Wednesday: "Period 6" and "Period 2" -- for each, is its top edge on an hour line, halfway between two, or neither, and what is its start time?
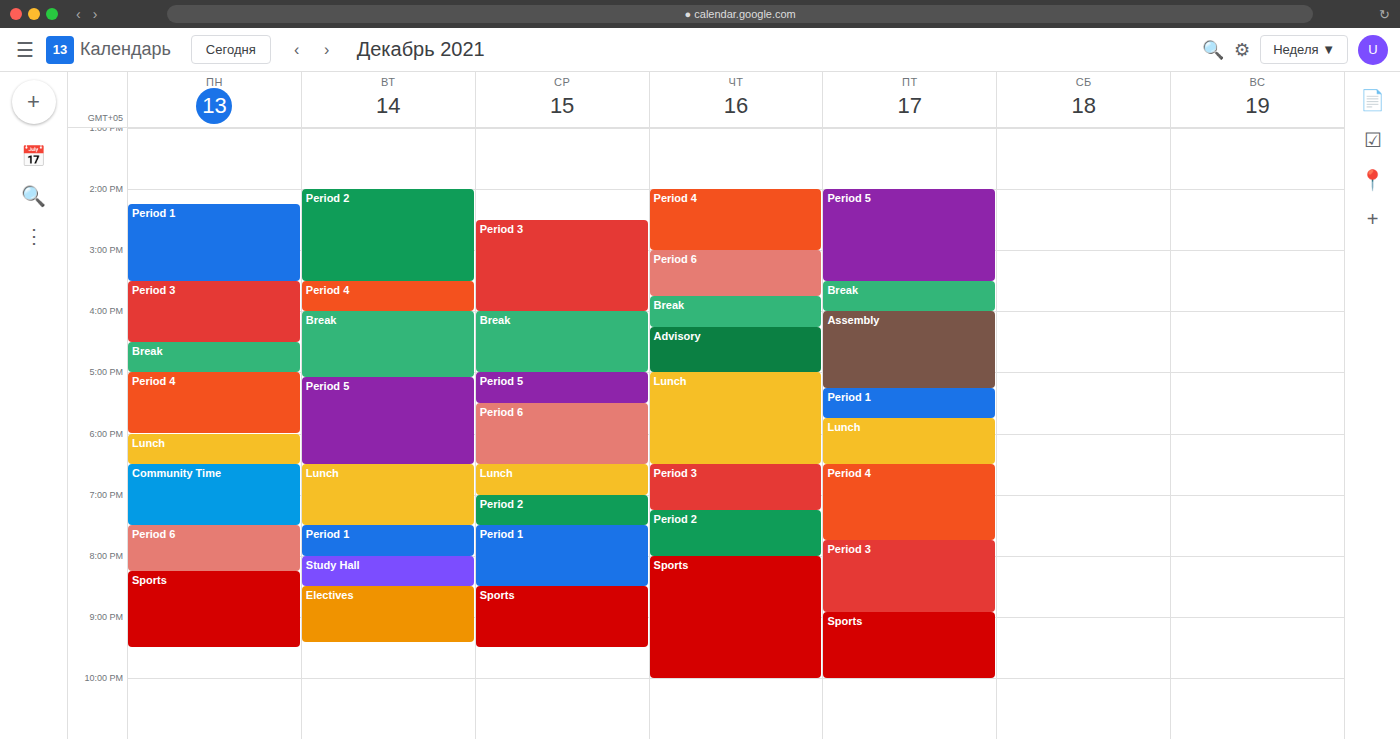
"Period 6": 17:30, halfway between the 17:00 and 18:00 lines. "Period 2": 19:00, exactly on the 19:00 line.